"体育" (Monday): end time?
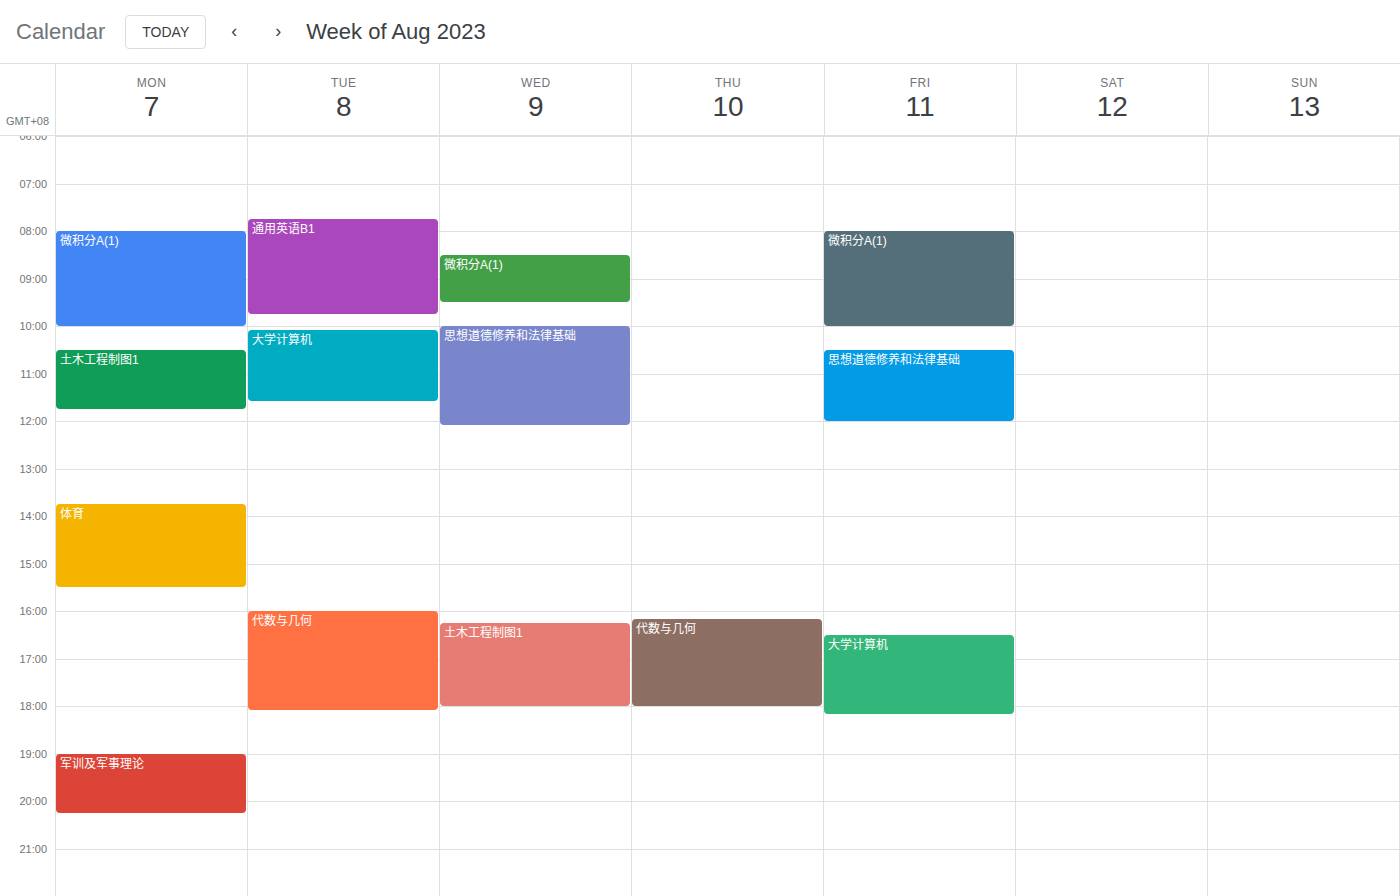
3:30 PM